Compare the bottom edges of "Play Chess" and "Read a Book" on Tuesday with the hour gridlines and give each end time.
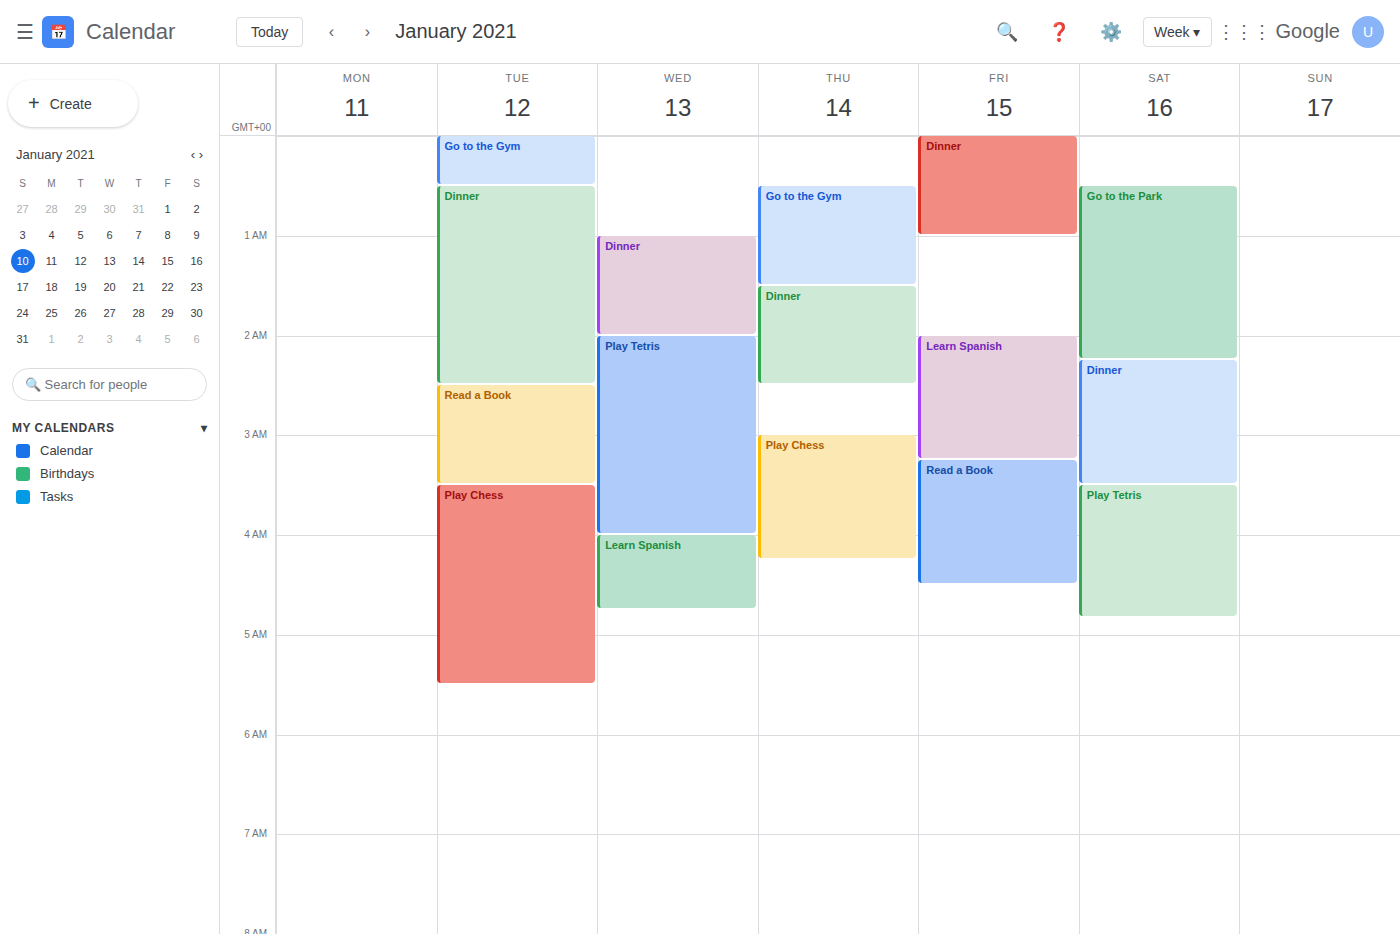
"Play Chess": 5:30 AM, halfway between the 5 AM and 6 AM lines. "Read a Book": 3:30 AM, halfway between the 3 AM and 4 AM lines.